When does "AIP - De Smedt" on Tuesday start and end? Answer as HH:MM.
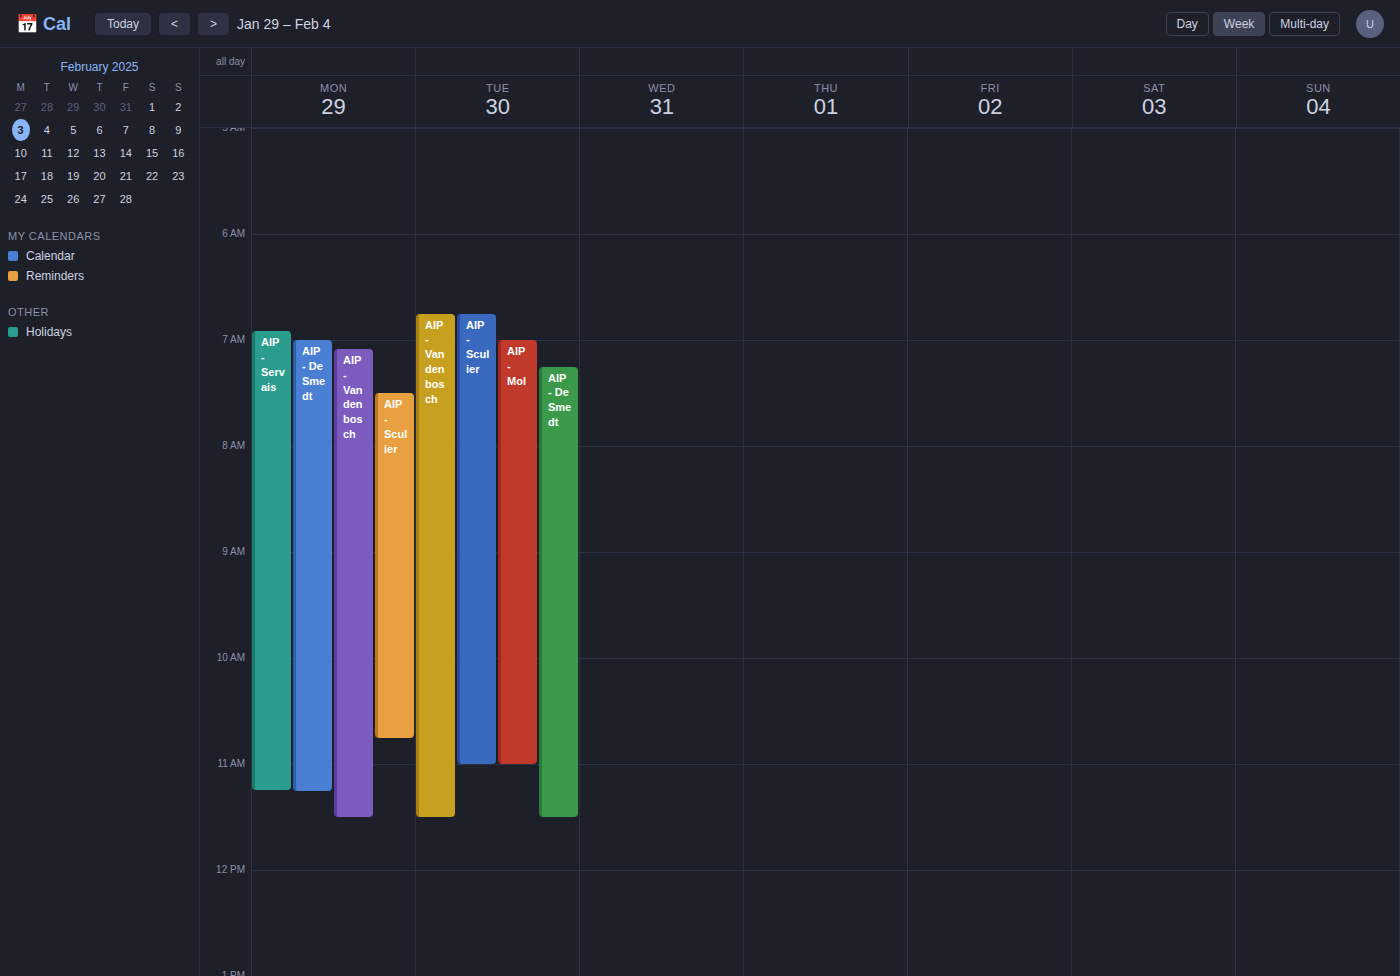
07:15 to 11:30